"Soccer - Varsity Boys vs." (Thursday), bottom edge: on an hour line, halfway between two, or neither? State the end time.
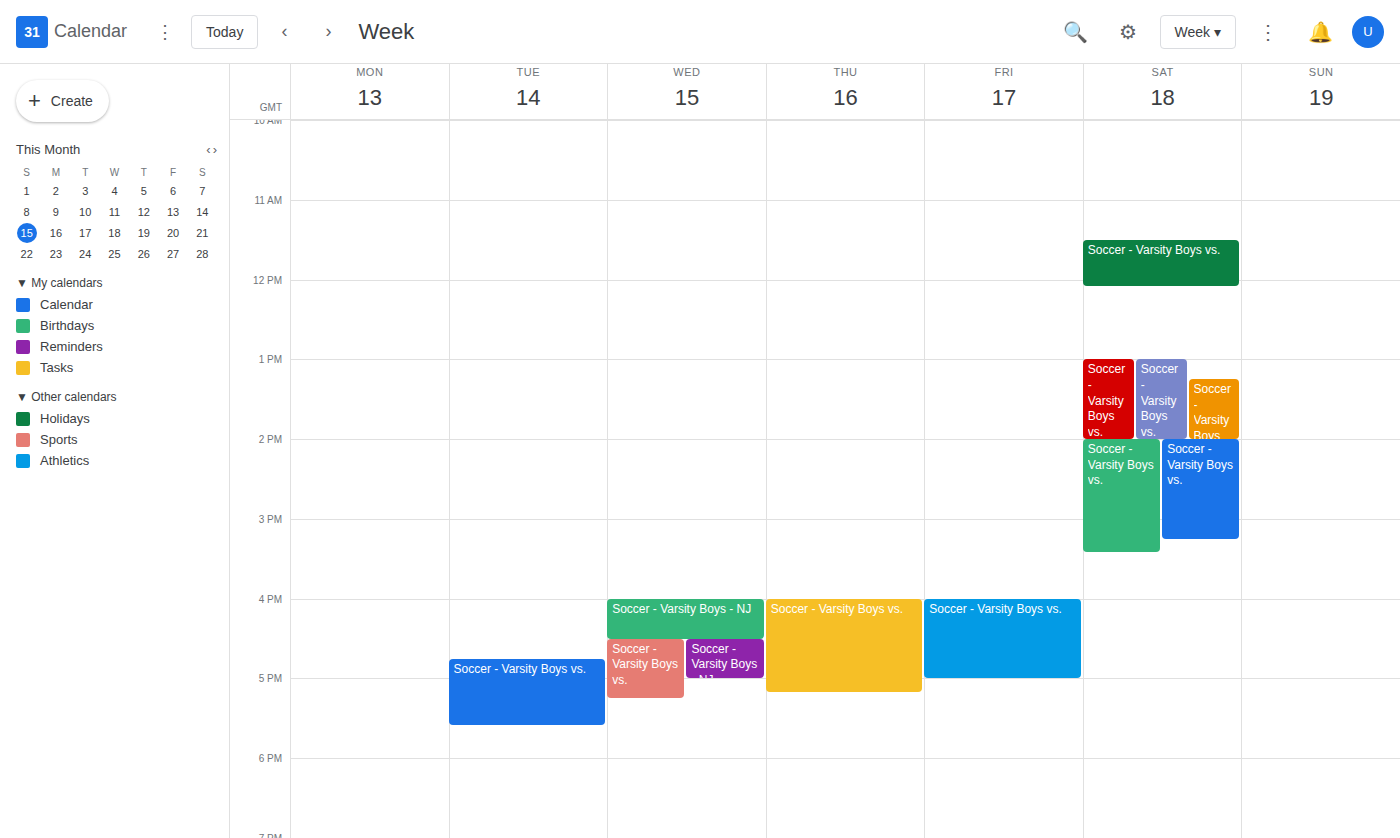
5:10 PM -- neither: 10 minutes below the 5 PM line and 50 minutes above the 6 PM line.